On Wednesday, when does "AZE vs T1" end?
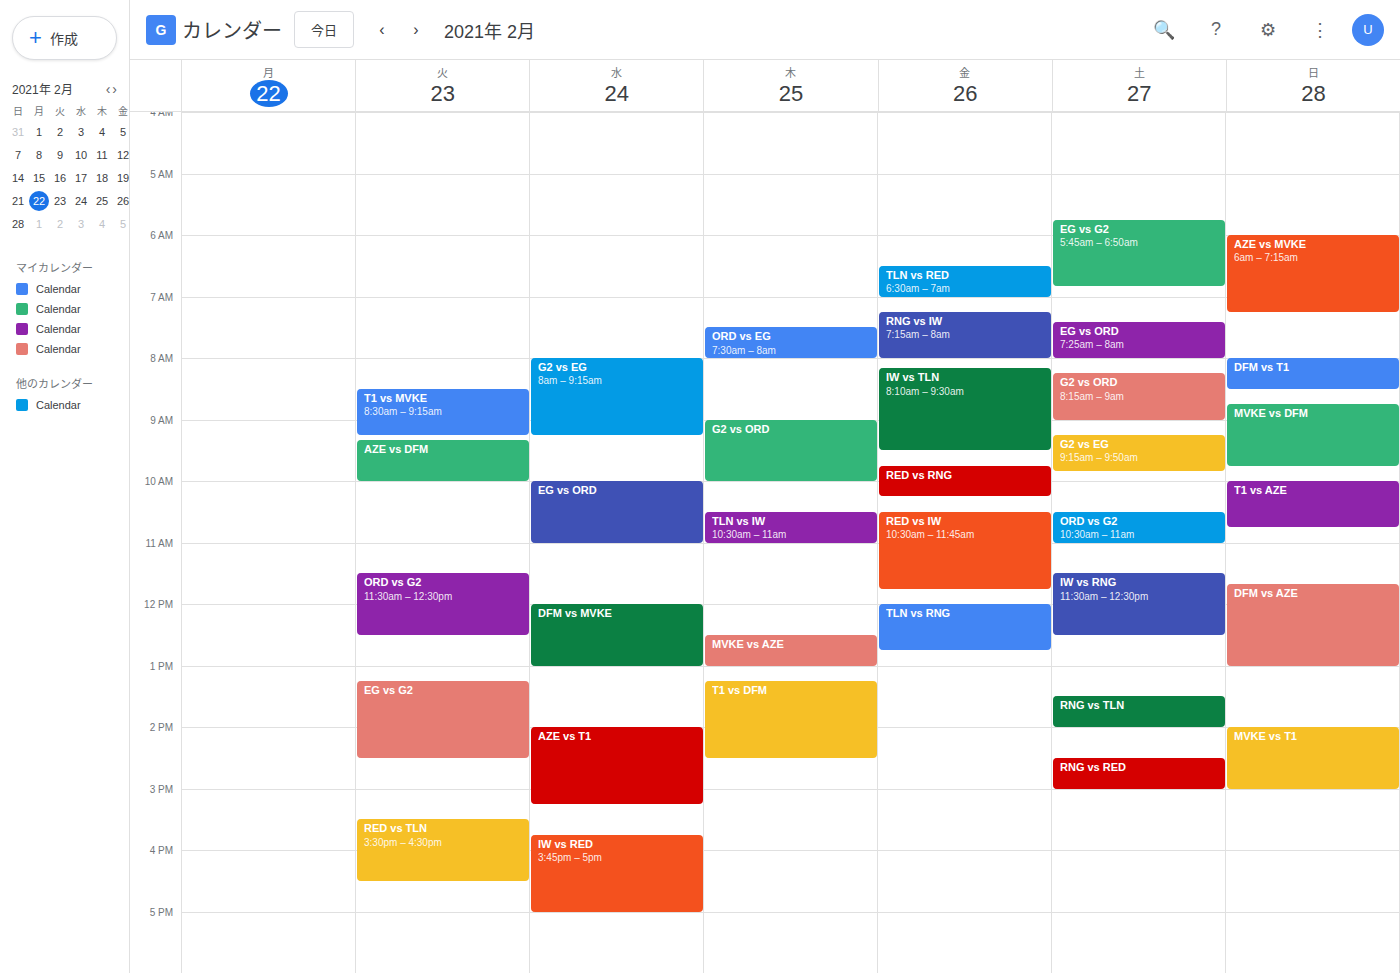
3:15 PM